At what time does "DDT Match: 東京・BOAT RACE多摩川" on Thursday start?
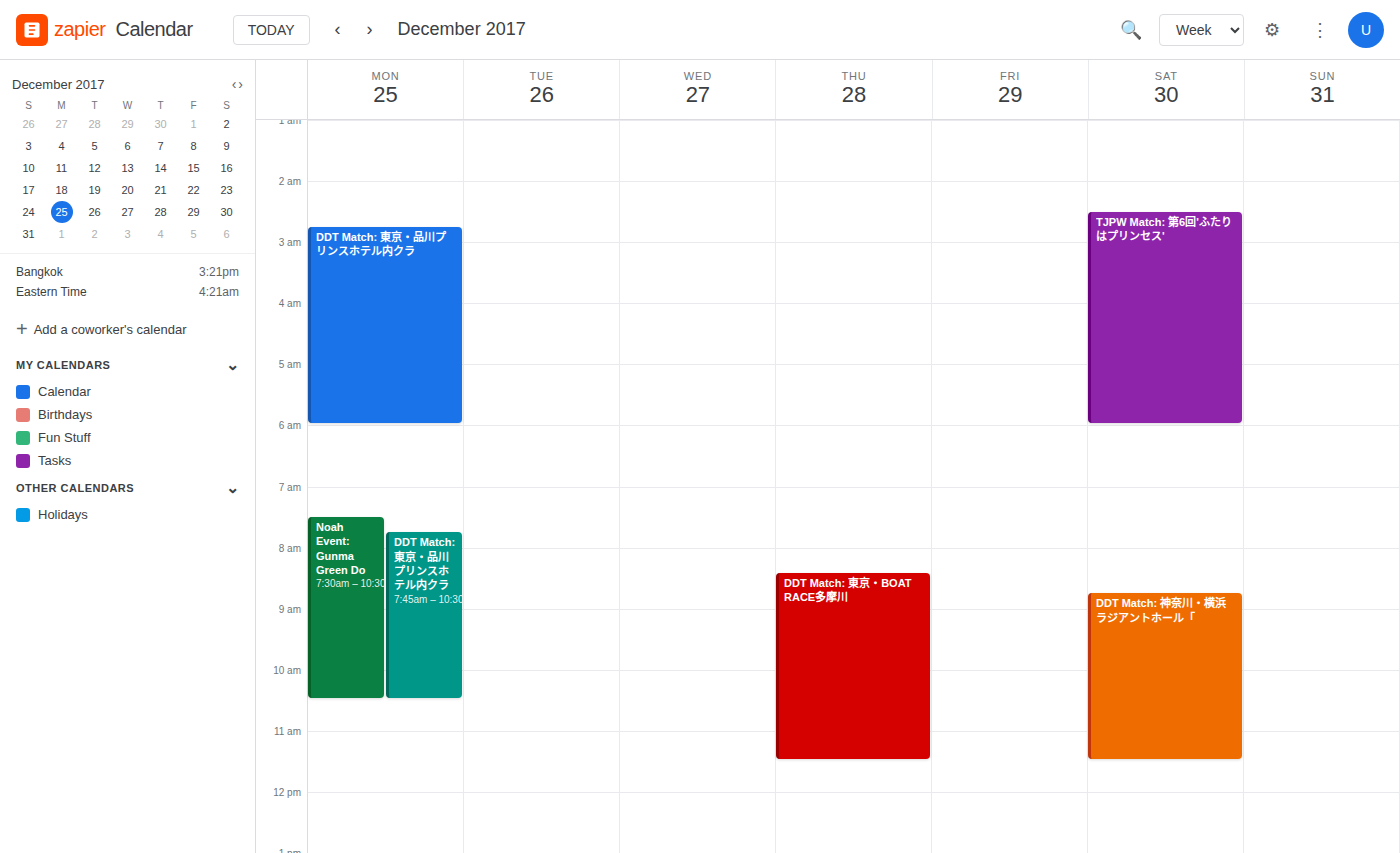
8:25 AM